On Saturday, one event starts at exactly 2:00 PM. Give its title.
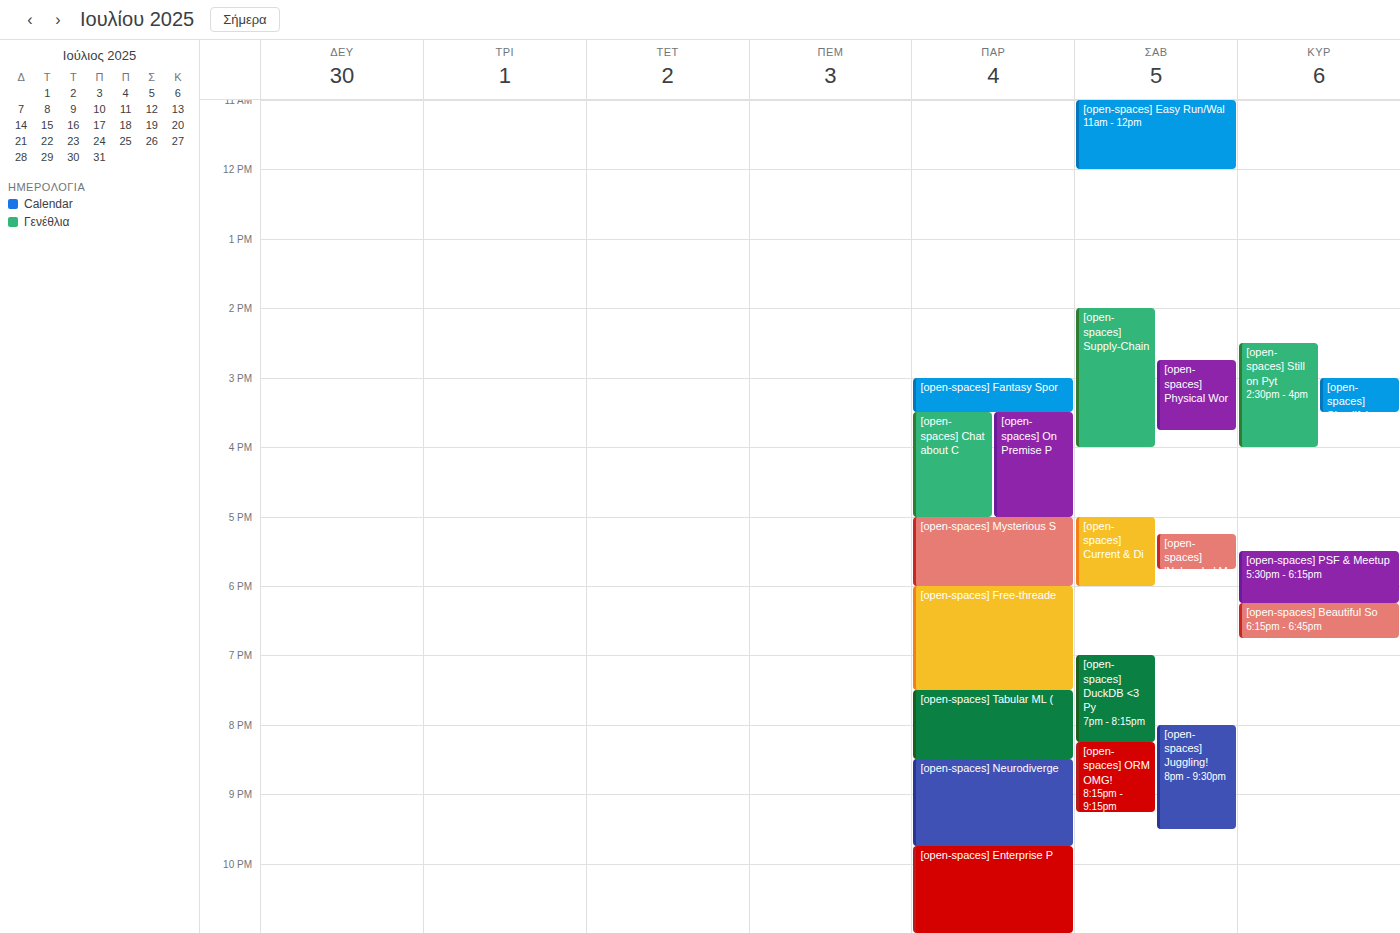
"[open-spaces] Supply-Chain"